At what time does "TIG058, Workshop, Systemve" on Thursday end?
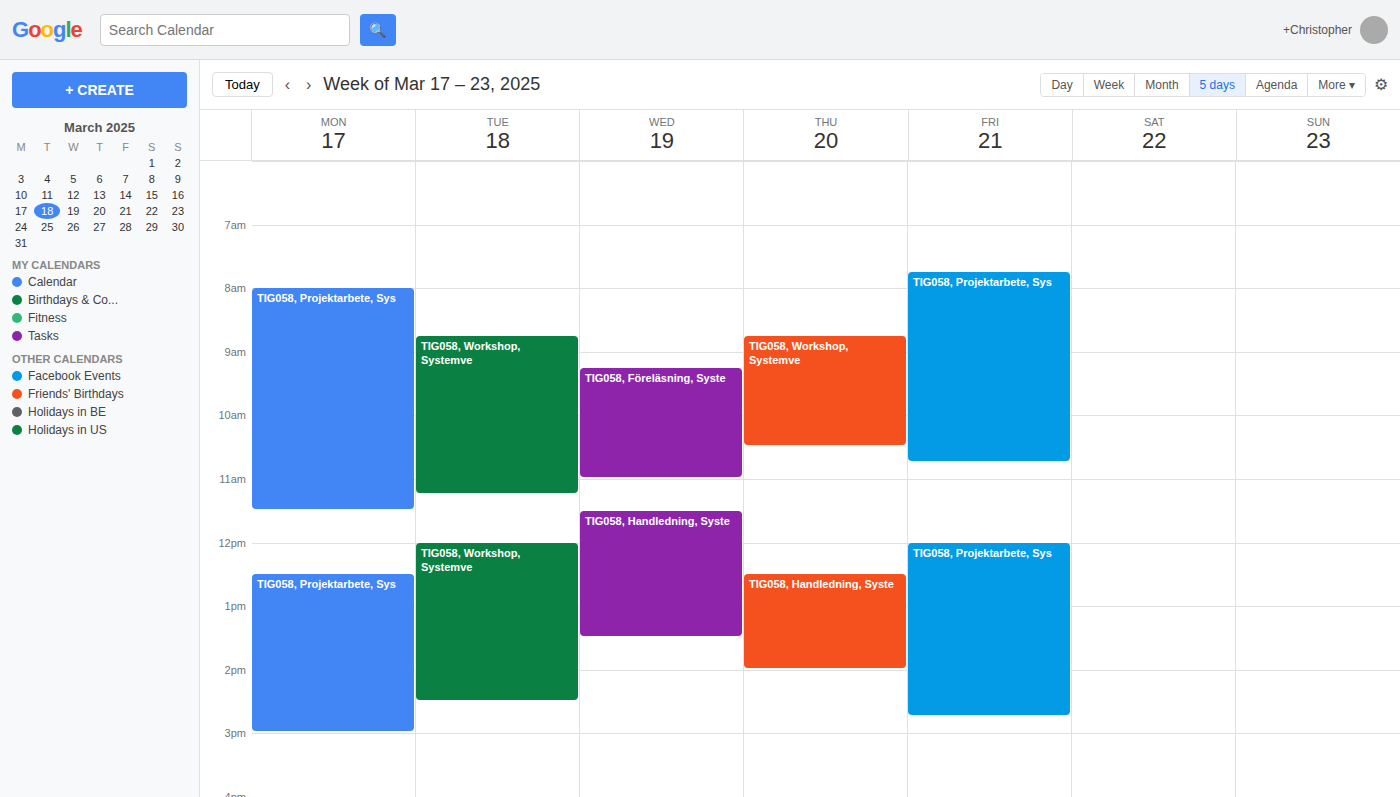
10:30 AM